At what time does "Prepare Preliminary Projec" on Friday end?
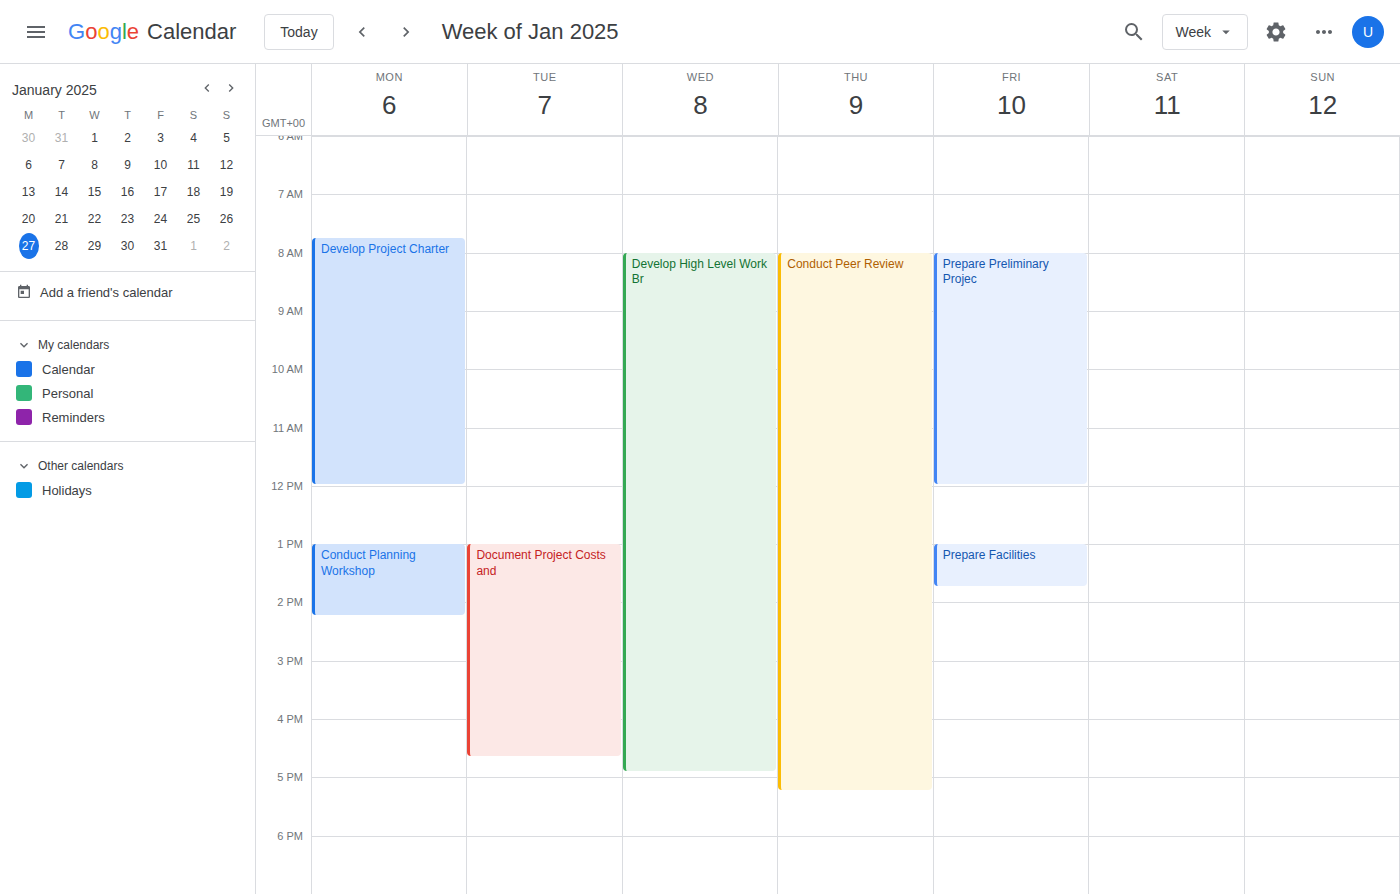
12:00 PM